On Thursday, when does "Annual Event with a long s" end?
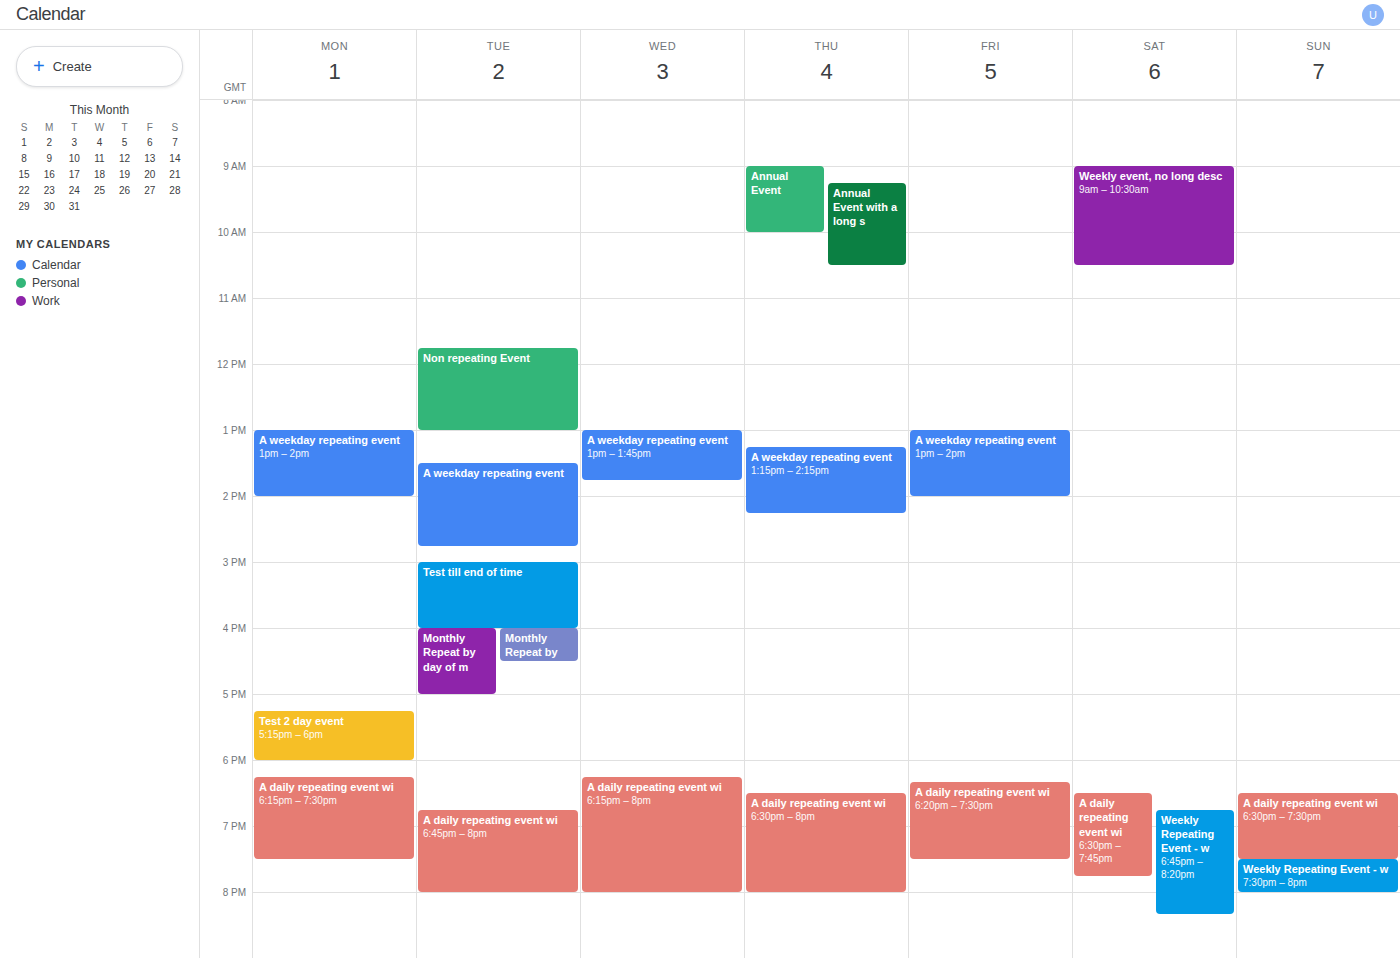
10:30 AM